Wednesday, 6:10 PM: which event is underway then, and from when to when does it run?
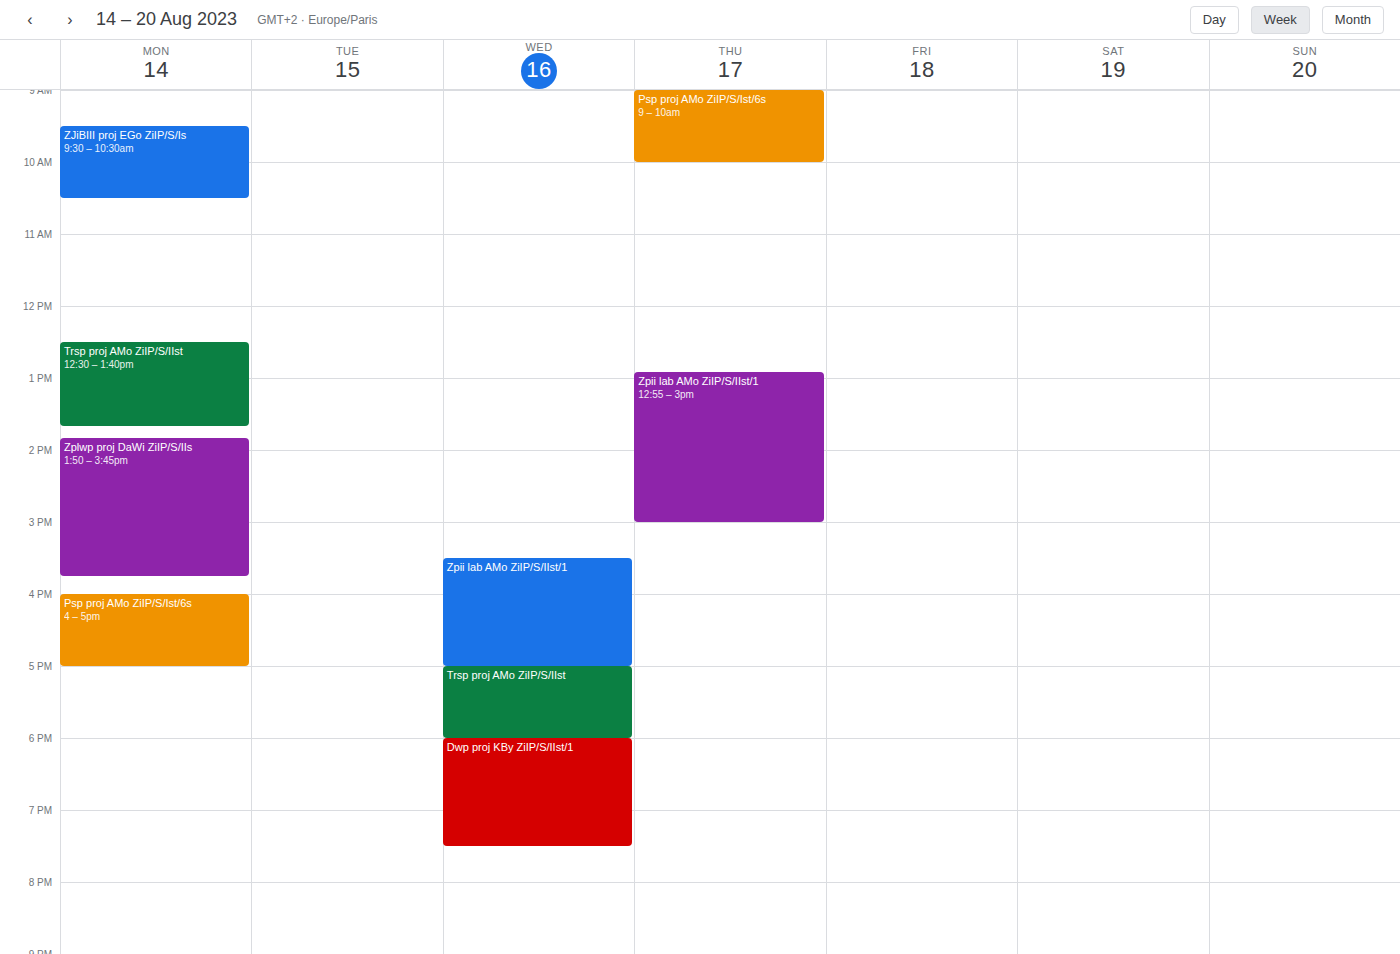
"Dwp proj KBy ZiIP/S/IIst/1", 6:00 PM to 7:30 PM